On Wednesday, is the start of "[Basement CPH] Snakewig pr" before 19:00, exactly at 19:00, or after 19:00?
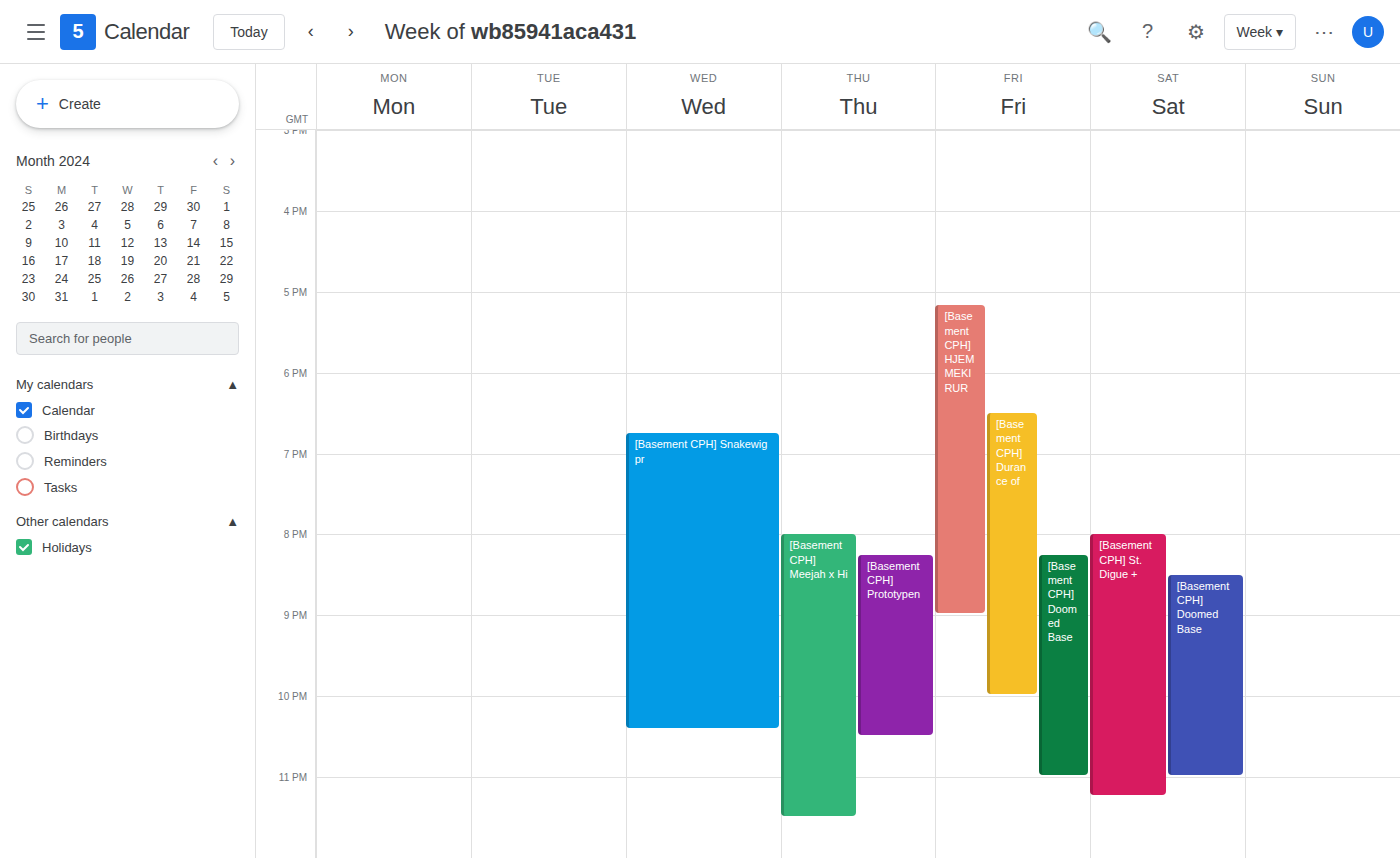
18:45 -- before 19:00, 15 minutes above the 19:00 line.